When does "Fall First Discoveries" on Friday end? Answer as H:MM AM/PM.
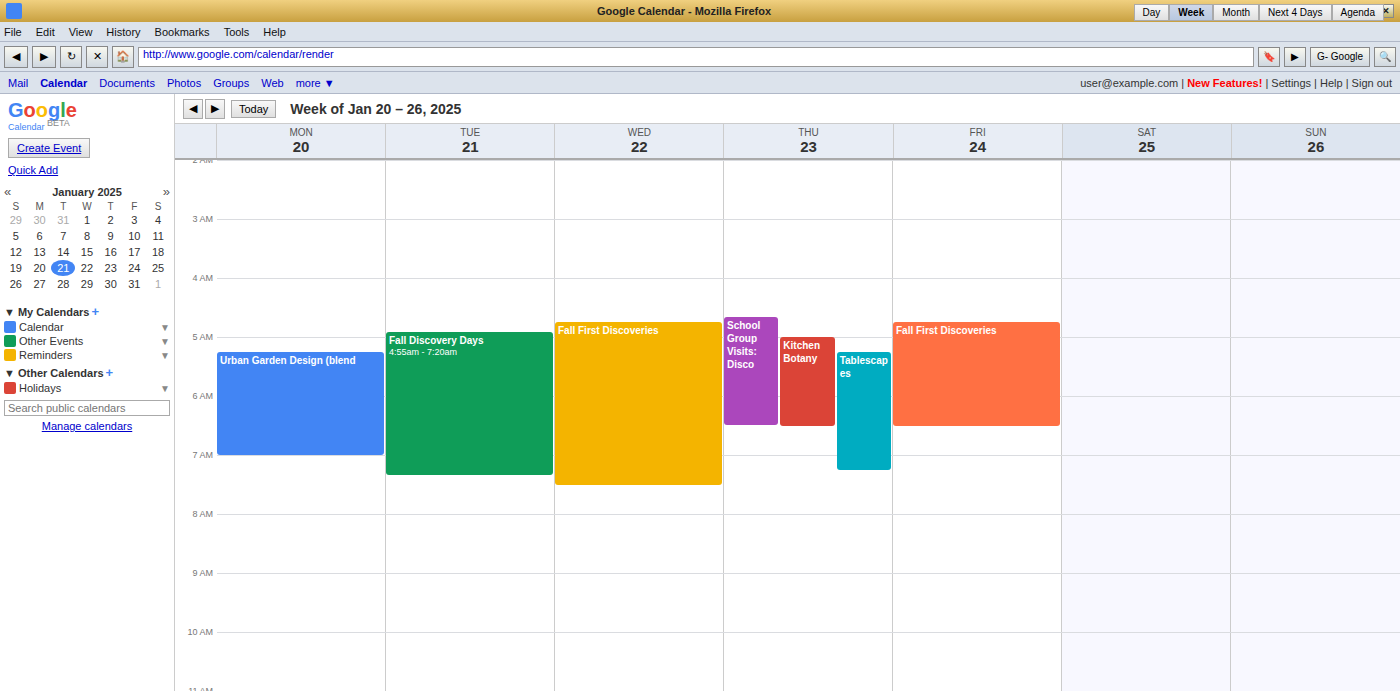
6:30 AM